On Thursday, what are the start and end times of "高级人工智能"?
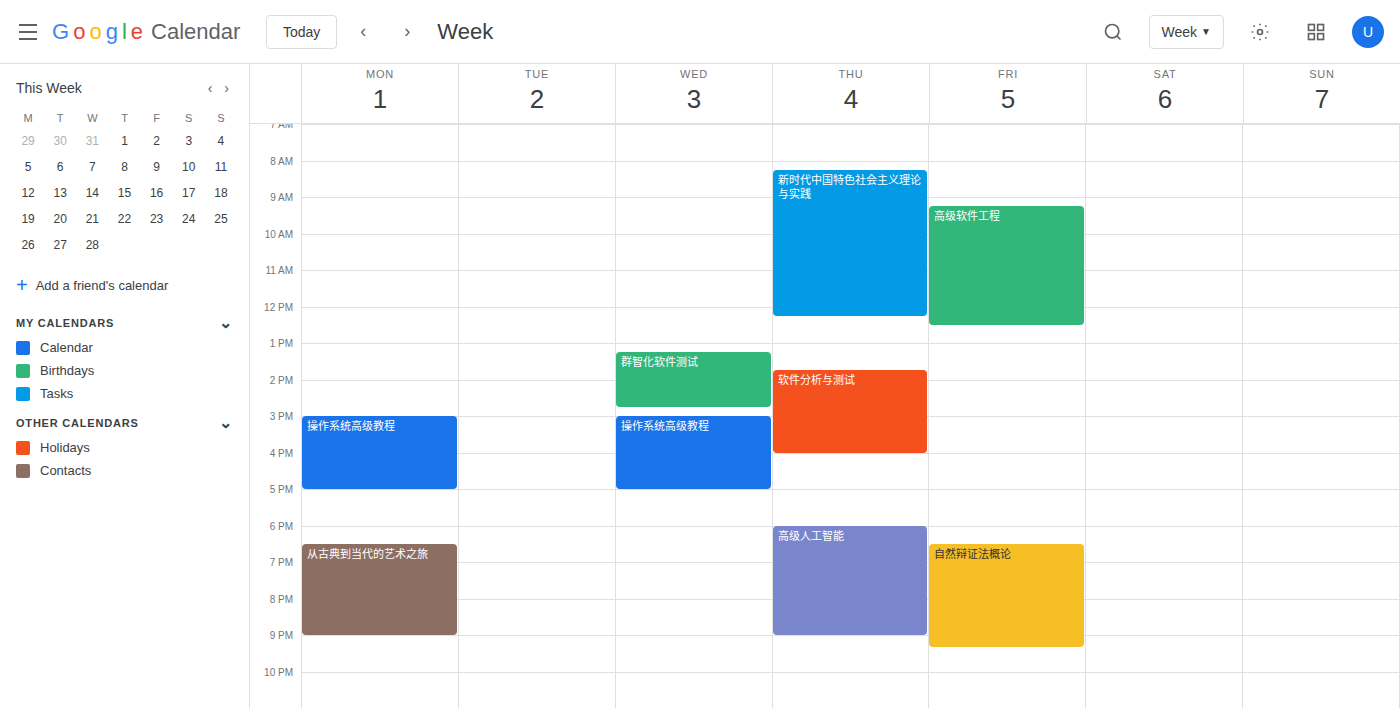
6:00 PM to 9:00 PM